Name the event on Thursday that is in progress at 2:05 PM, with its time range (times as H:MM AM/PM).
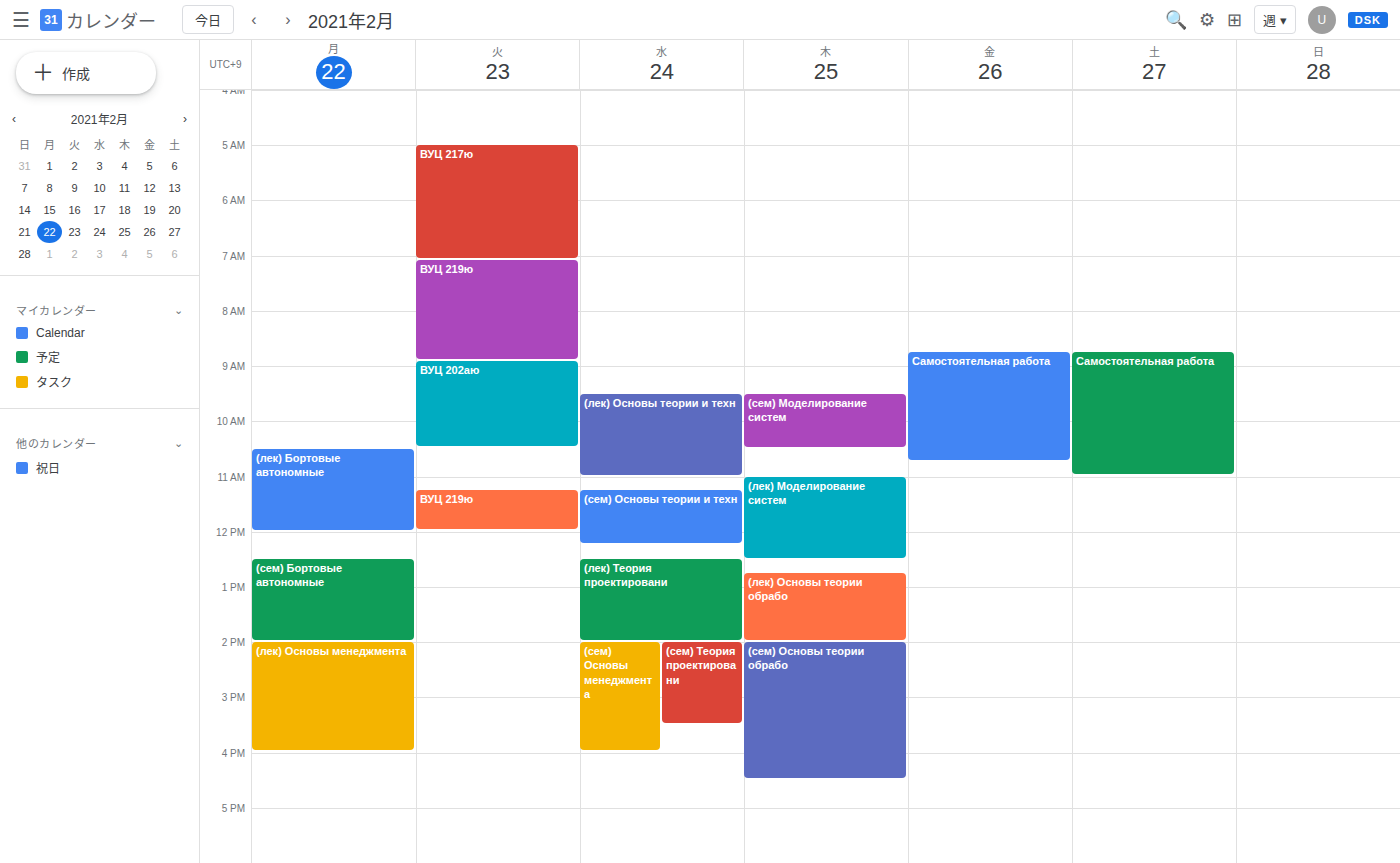
"(сем) Основы теории обрабо", 2:00 PM to 4:30 PM